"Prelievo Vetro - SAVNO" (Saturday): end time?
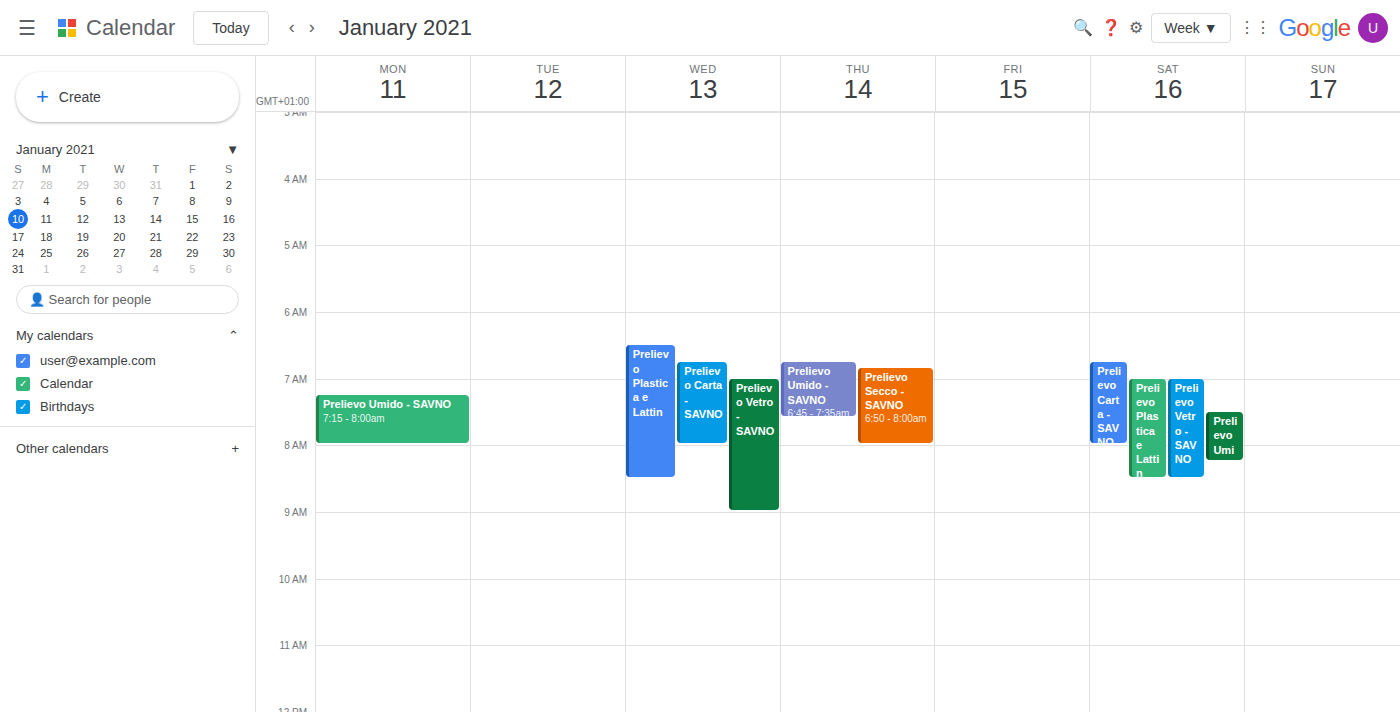
8:30 AM